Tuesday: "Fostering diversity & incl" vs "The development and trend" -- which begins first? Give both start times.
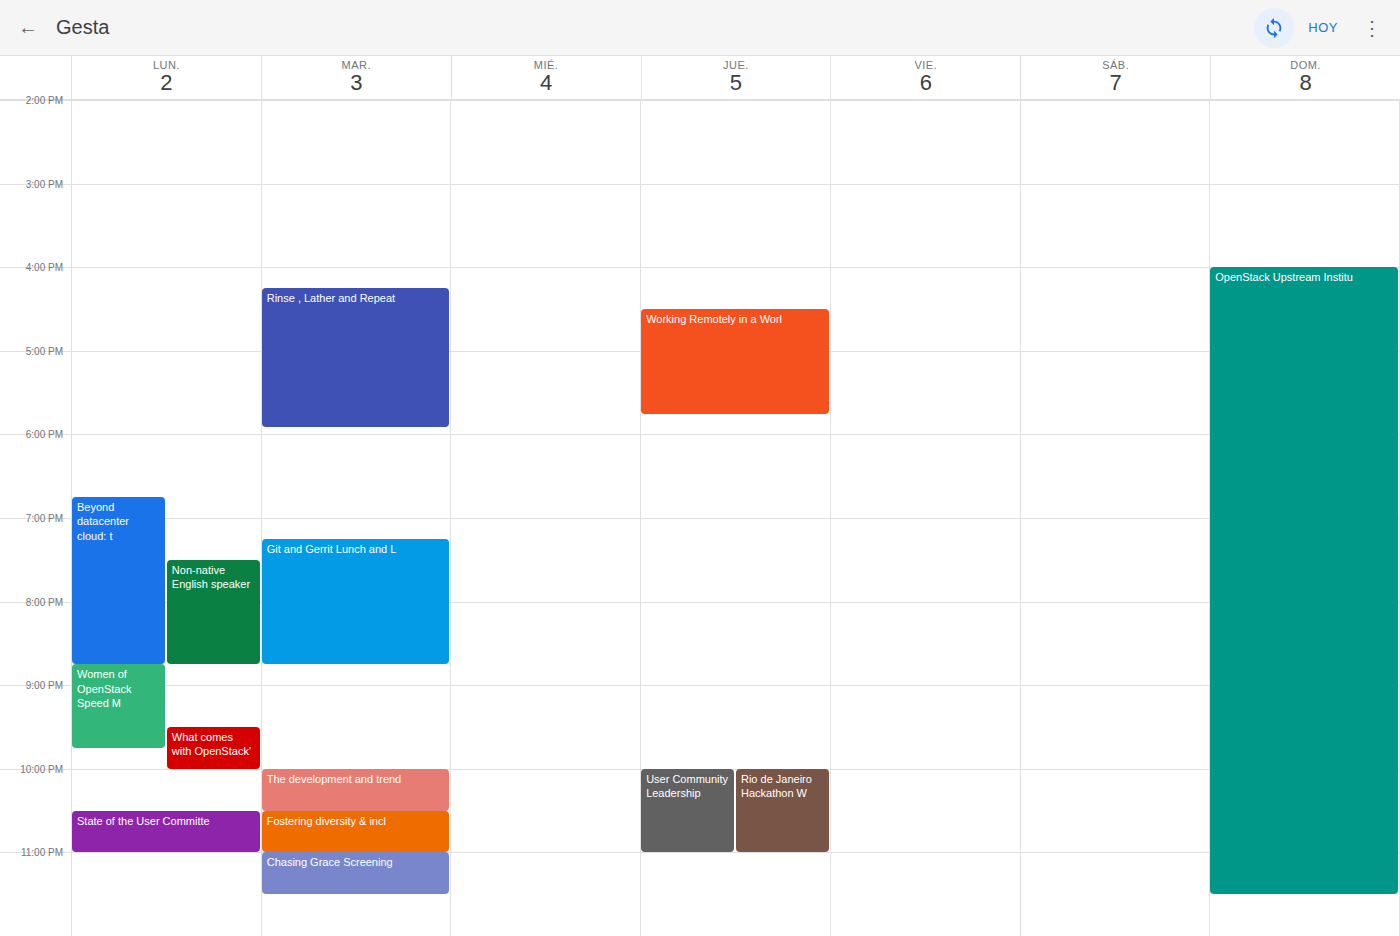
"The development and trend" 10:00 PM; "Fostering diversity & incl" 10:30 PM.